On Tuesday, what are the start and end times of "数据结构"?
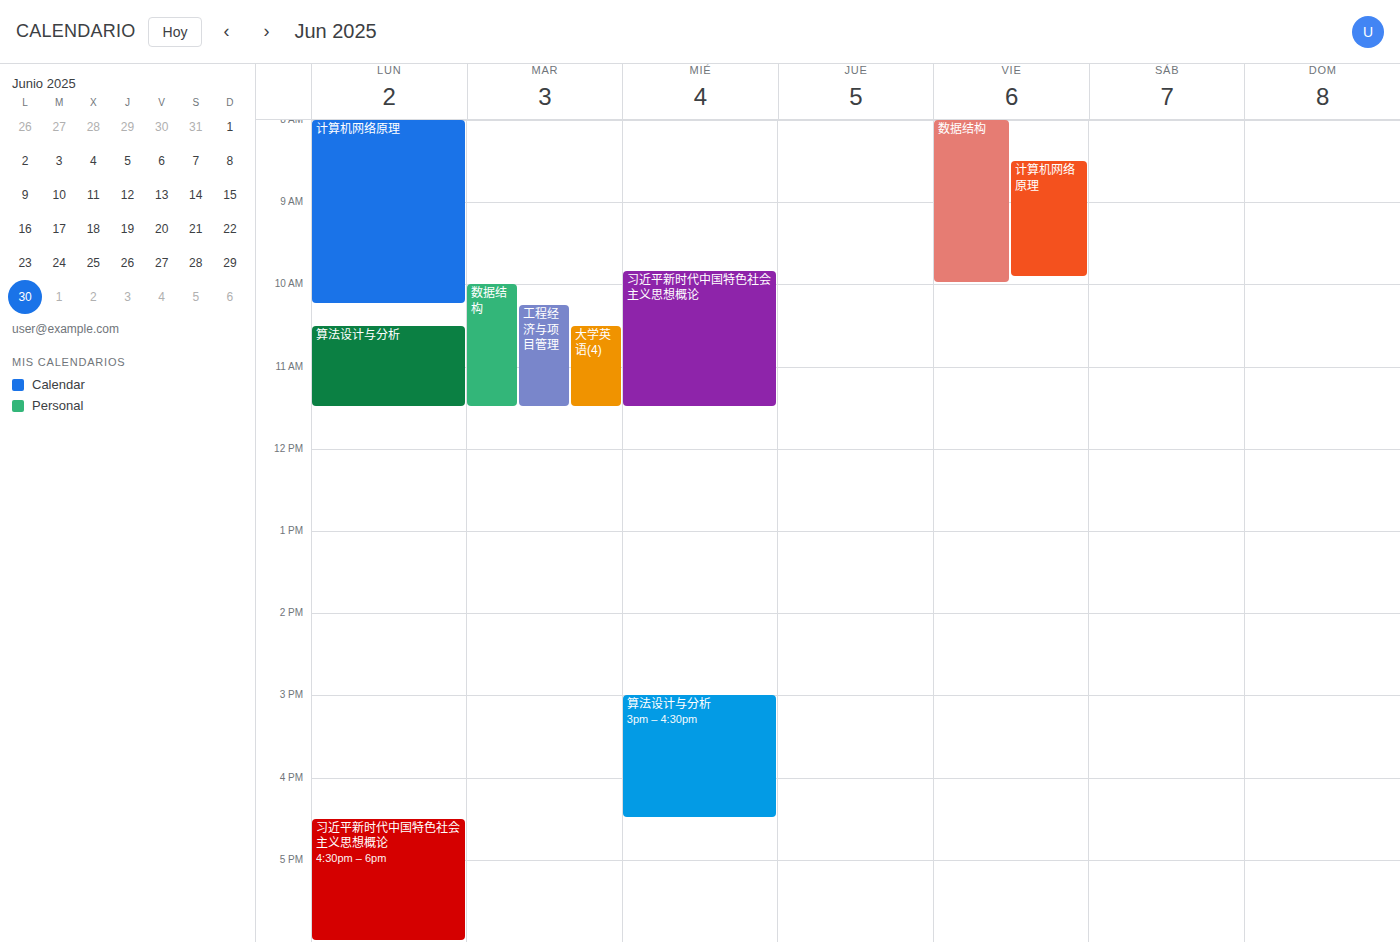
10:00 to 11:30